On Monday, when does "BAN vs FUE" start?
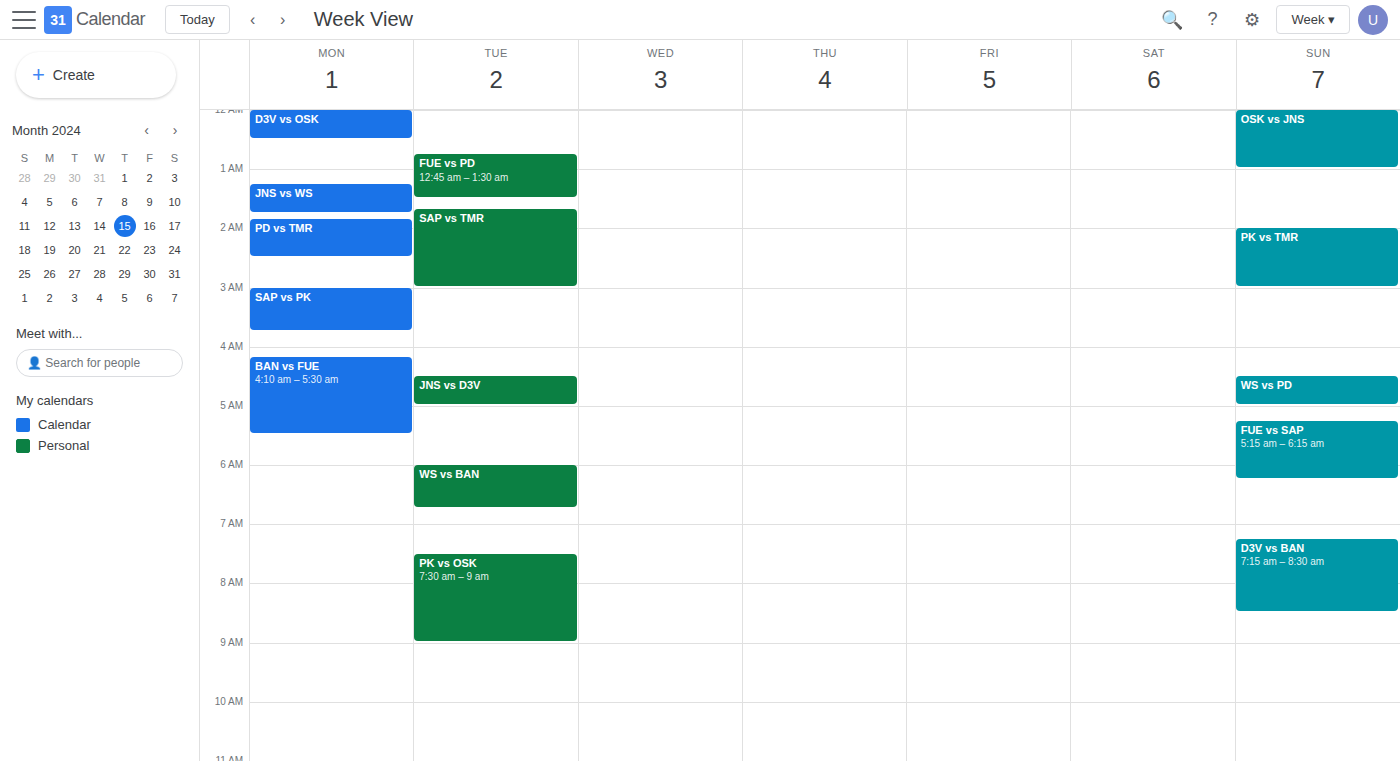
4:10 AM